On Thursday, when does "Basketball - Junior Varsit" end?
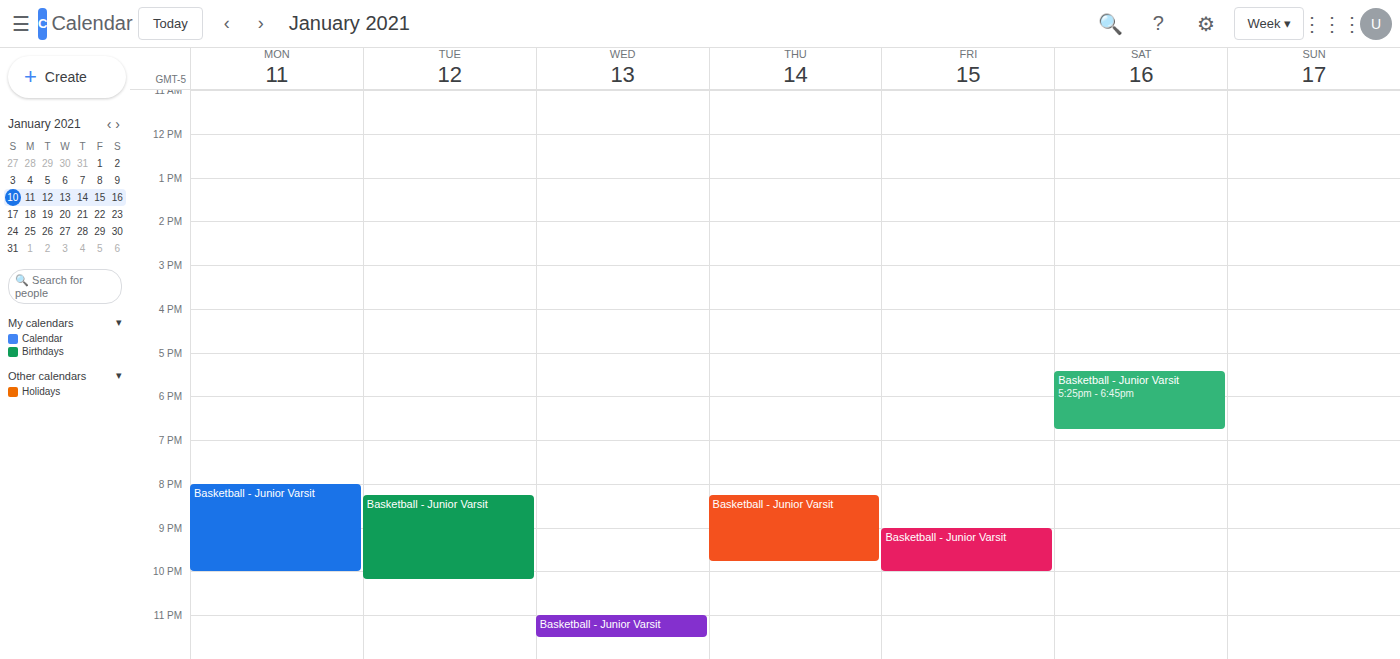
9:45 PM